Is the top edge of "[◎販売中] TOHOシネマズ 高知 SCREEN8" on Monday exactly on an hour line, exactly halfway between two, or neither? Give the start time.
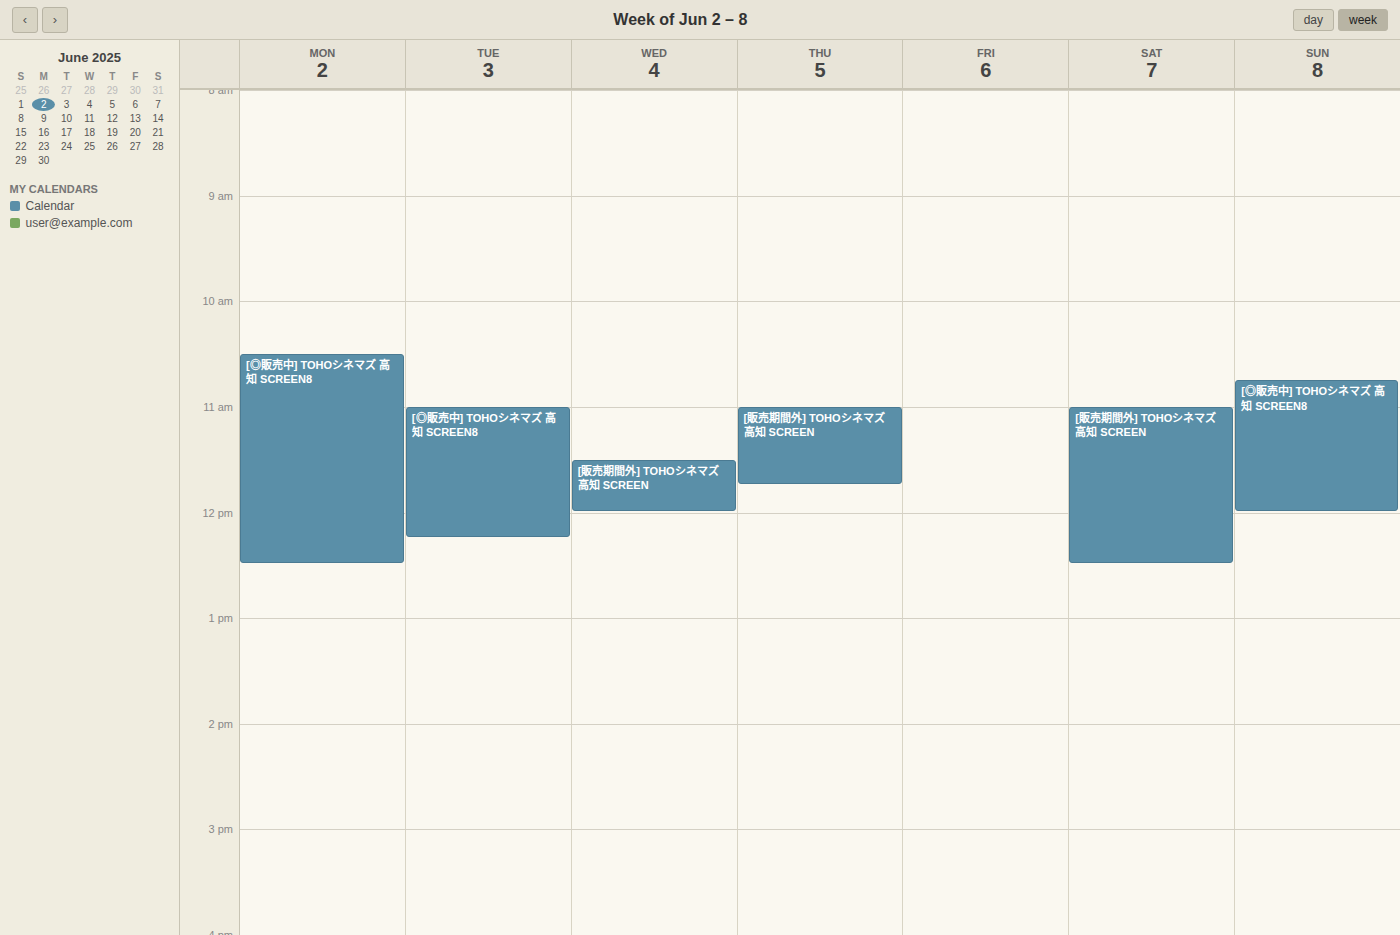
10:30 AM -- halfway between the 10 AM and 11 AM lines.